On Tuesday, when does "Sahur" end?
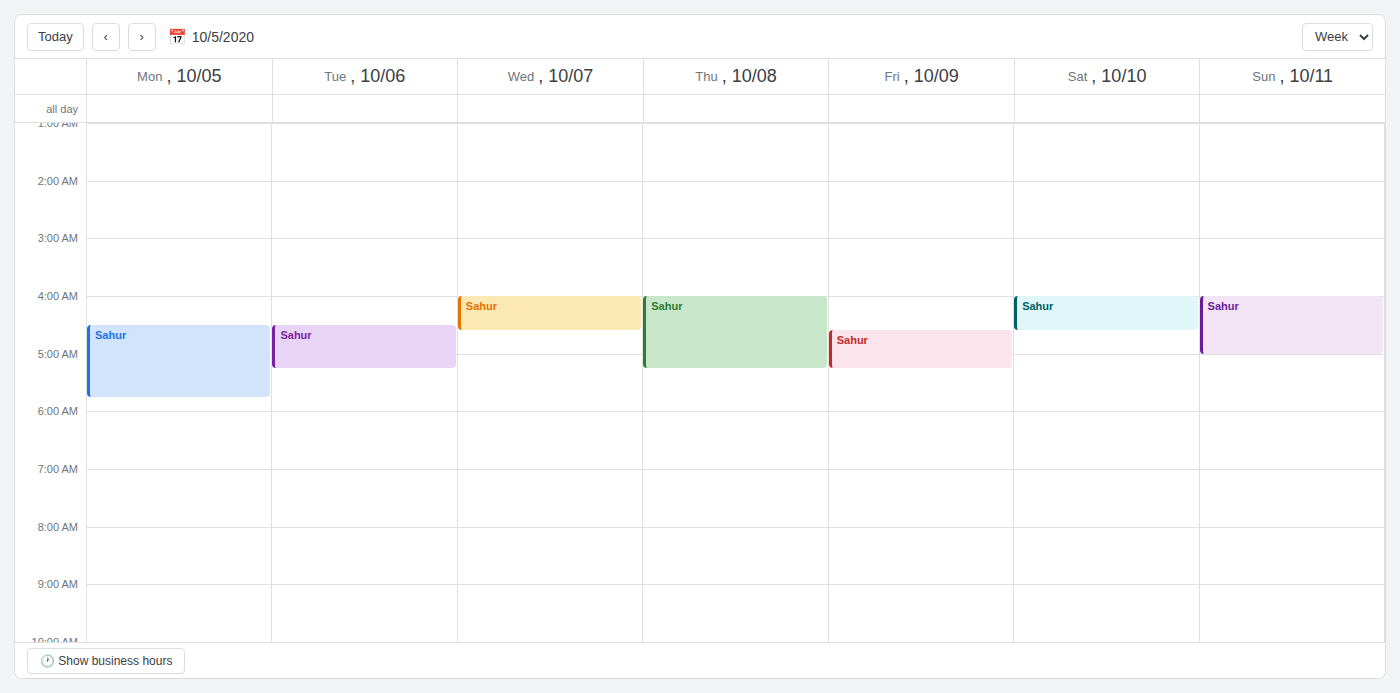
5:15 AM